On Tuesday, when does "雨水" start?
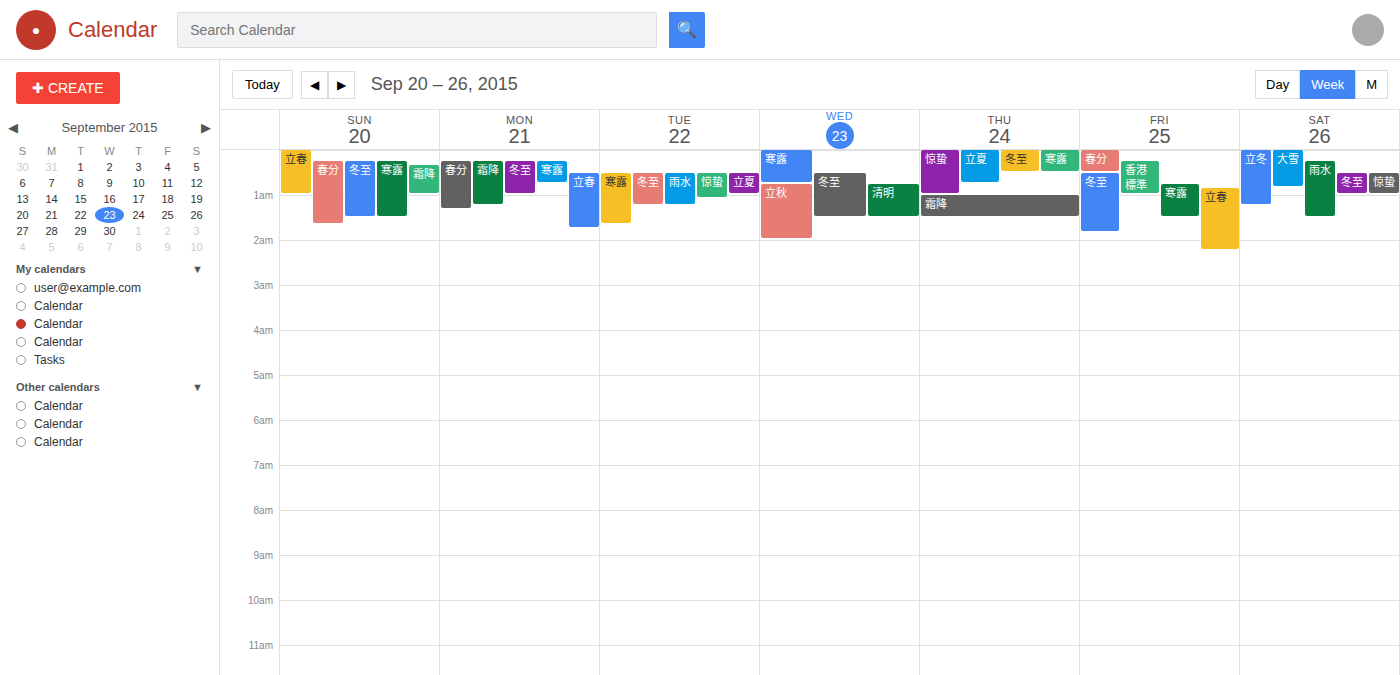
12:30 AM